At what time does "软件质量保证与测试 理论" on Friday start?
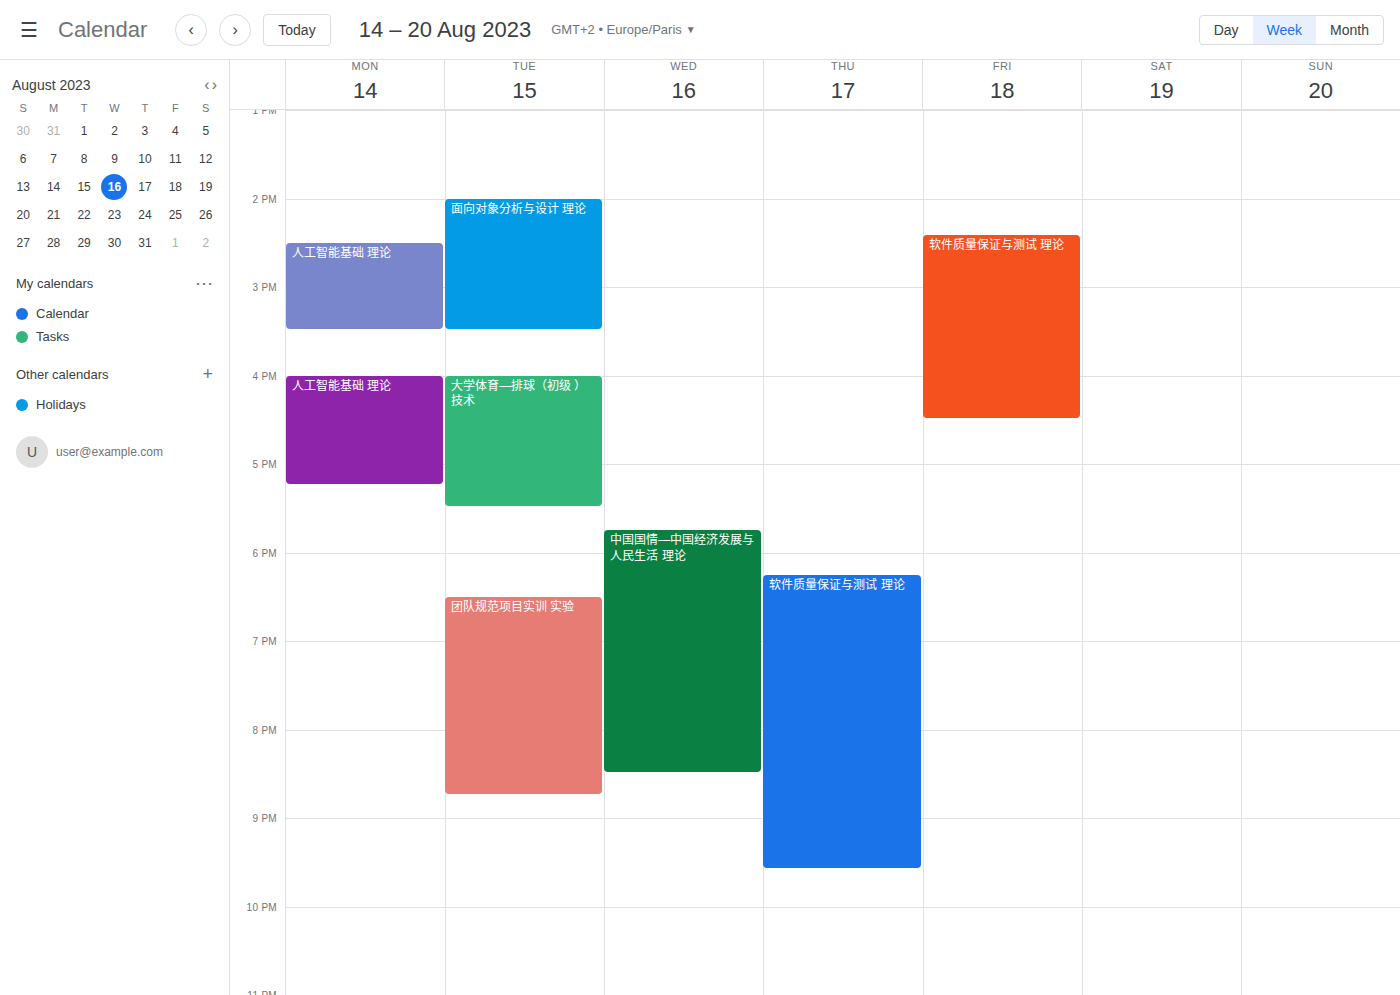
2:25 PM